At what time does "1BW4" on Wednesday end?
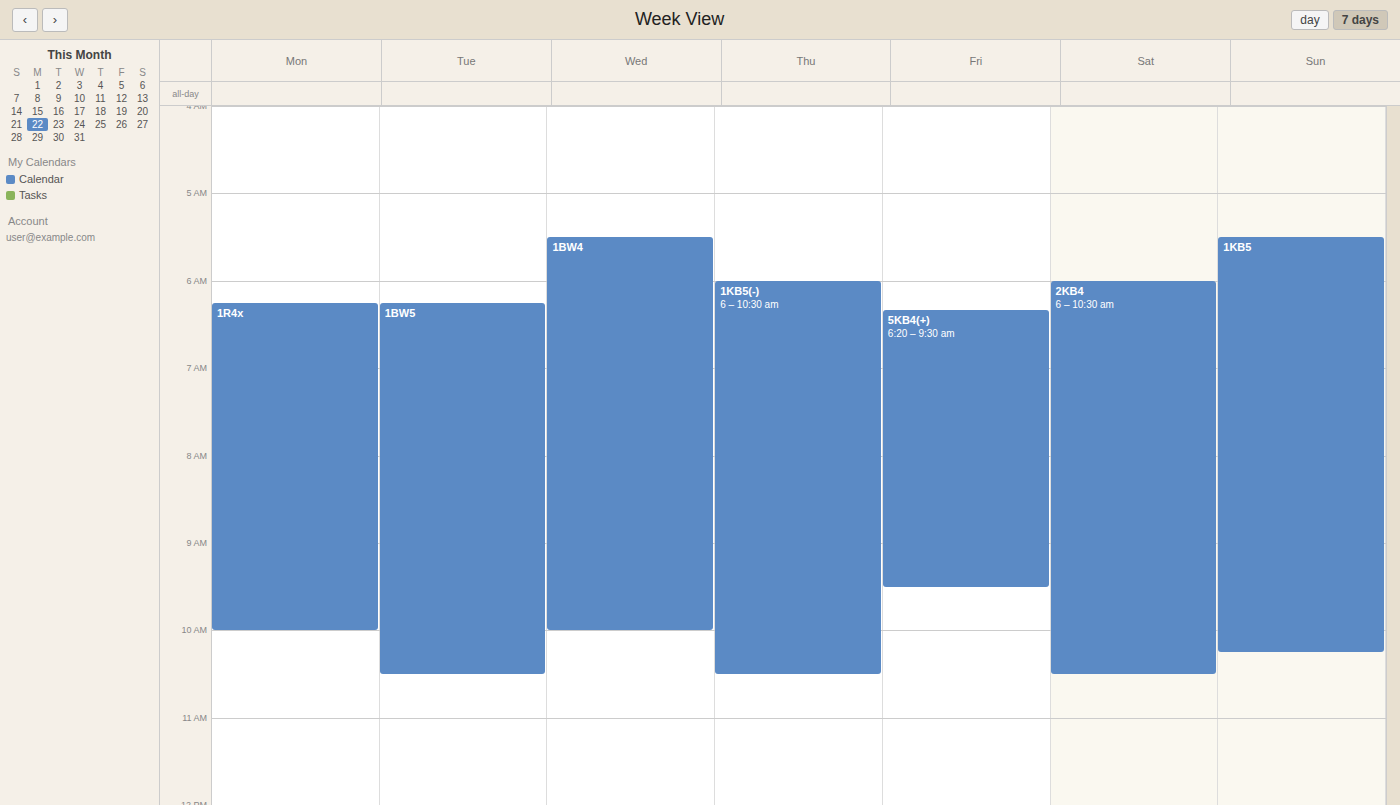
10:00 AM